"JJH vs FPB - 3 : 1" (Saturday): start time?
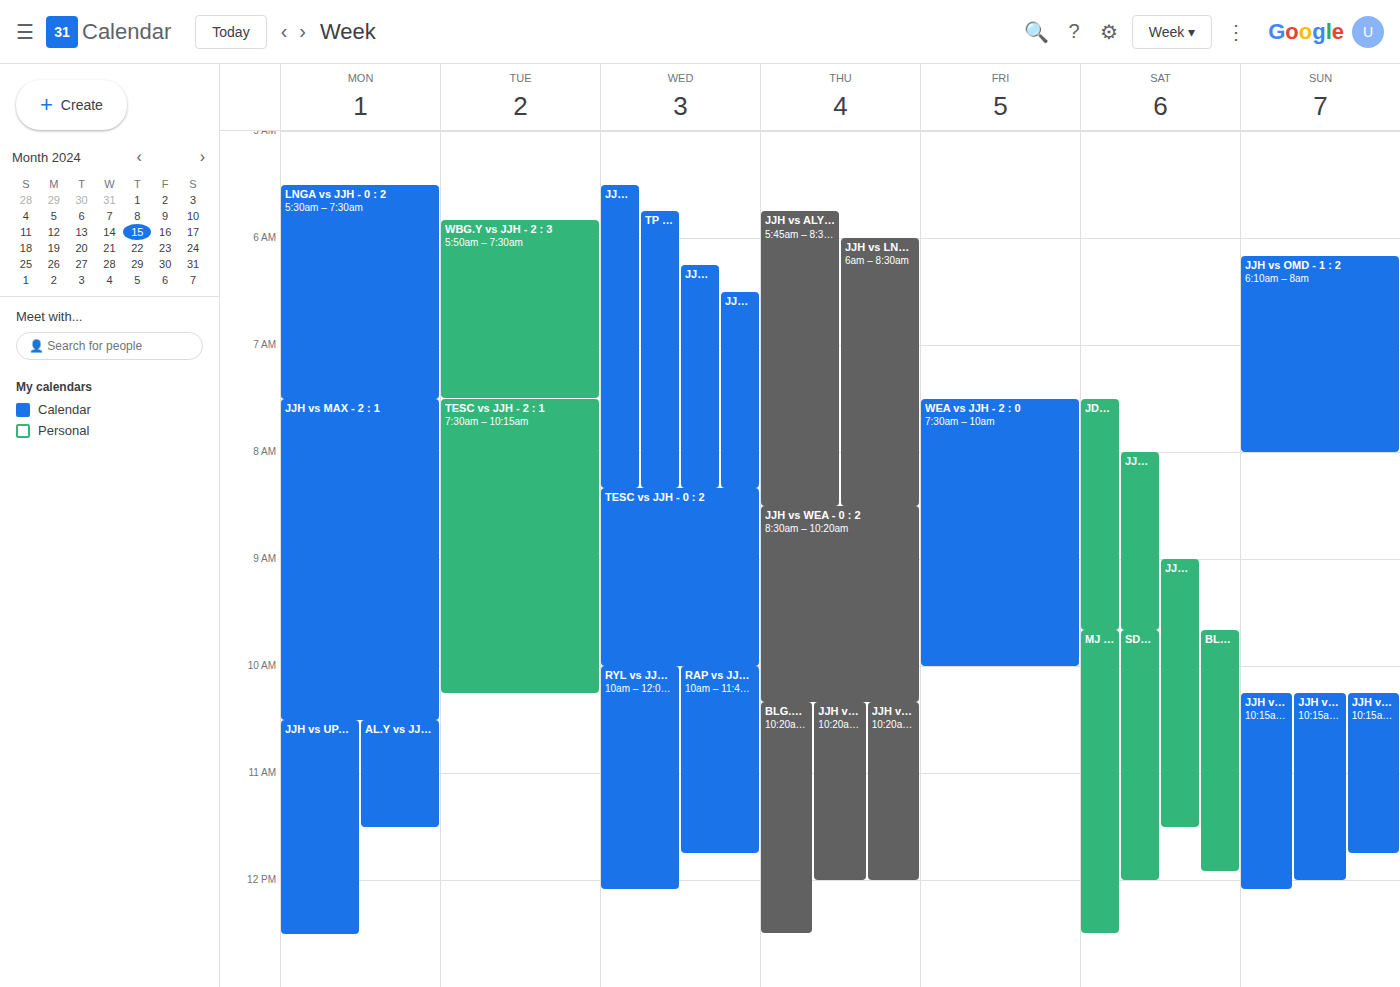
9:00 AM